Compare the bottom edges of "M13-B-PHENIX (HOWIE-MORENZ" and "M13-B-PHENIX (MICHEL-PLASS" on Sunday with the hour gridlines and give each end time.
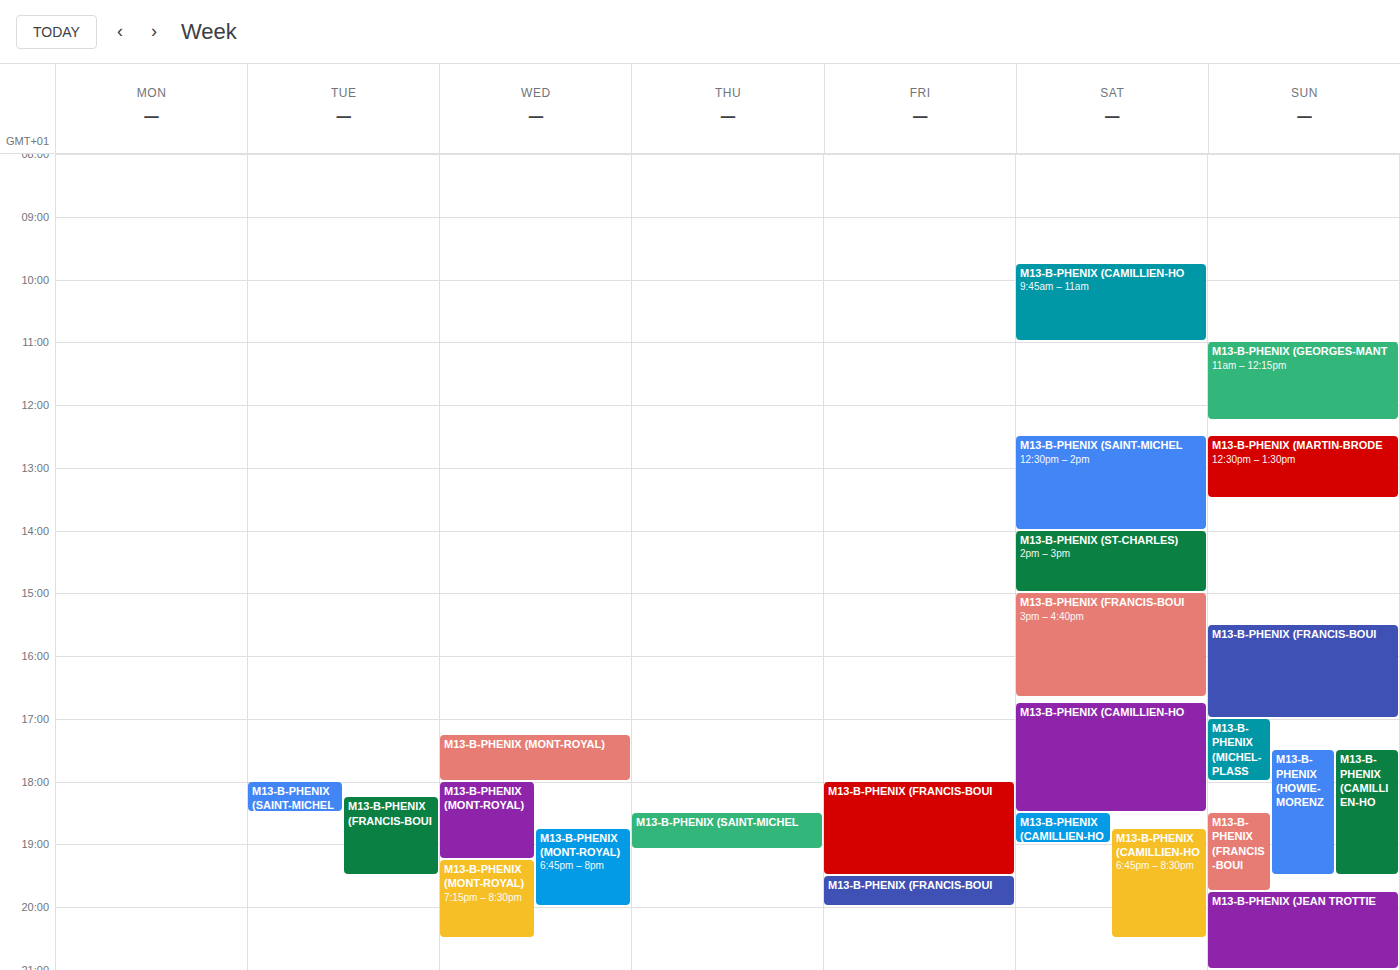
"M13-B-PHENIX (HOWIE-MORENZ": 19:30, halfway between the 19:00 and 20:00 lines. "M13-B-PHENIX (MICHEL-PLASS": 18:00, exactly on the 18:00 line.